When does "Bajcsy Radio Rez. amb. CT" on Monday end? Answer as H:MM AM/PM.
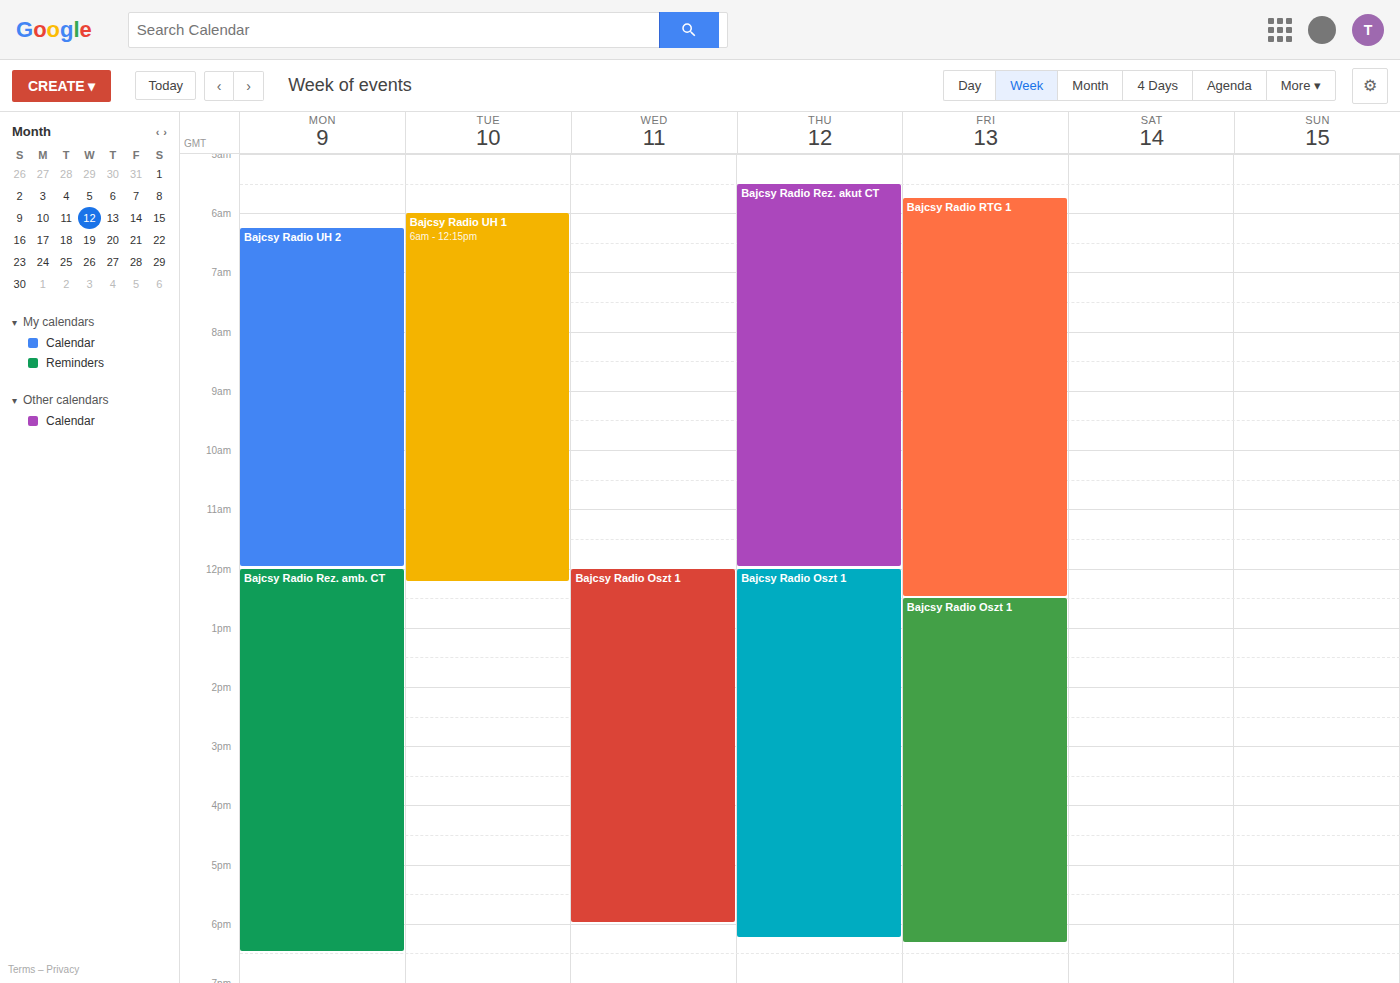
6:30 PM